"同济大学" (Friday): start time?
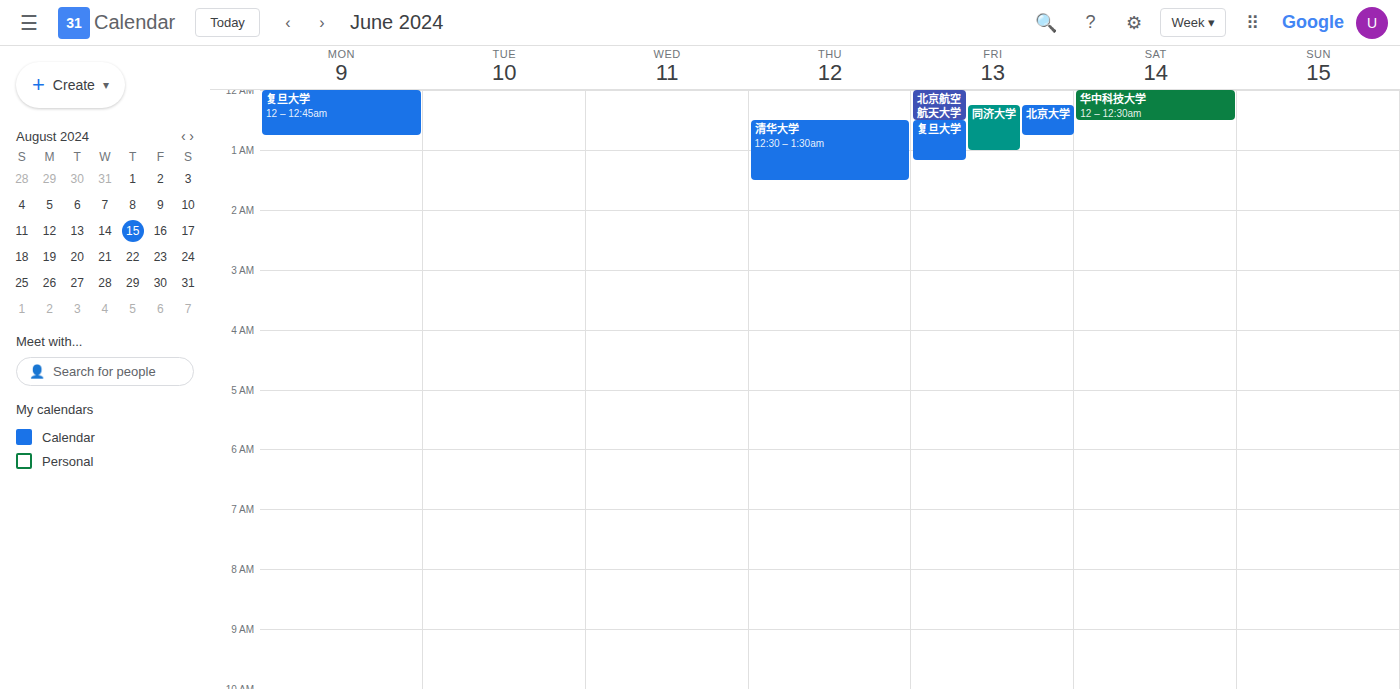
12:15 AM